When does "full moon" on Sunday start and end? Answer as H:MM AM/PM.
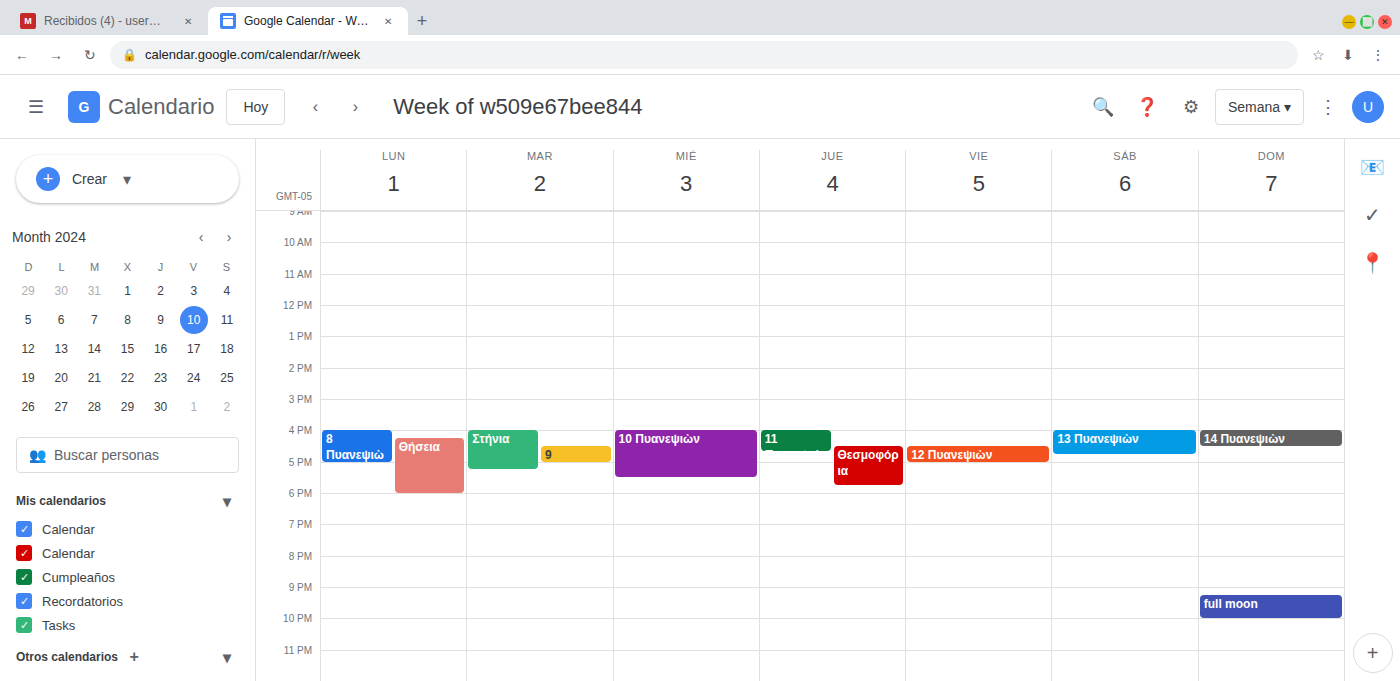
9:15 PM to 10:00 PM